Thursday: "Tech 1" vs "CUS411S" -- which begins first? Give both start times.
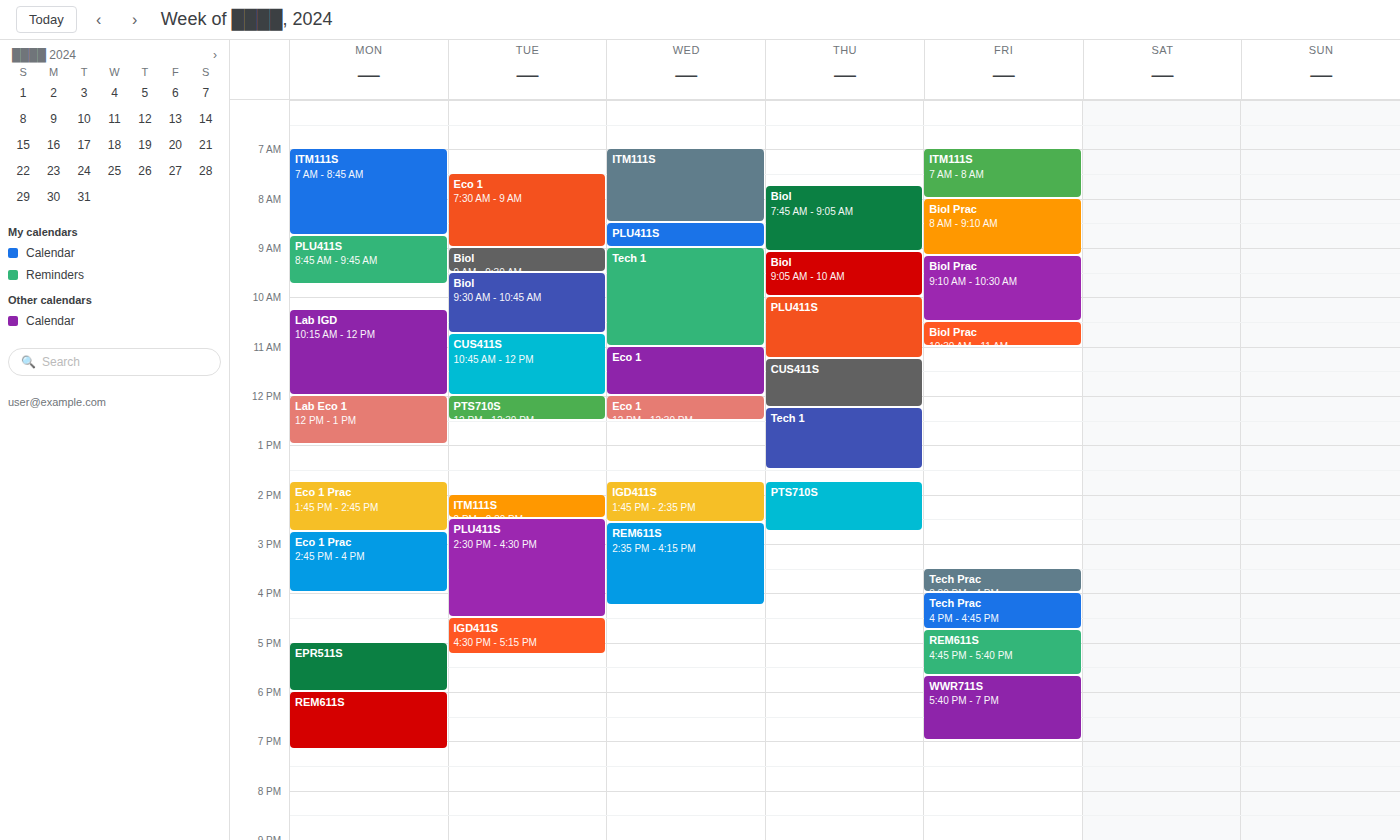
"CUS411S" 11:15 AM; "Tech 1" 12:15 PM.